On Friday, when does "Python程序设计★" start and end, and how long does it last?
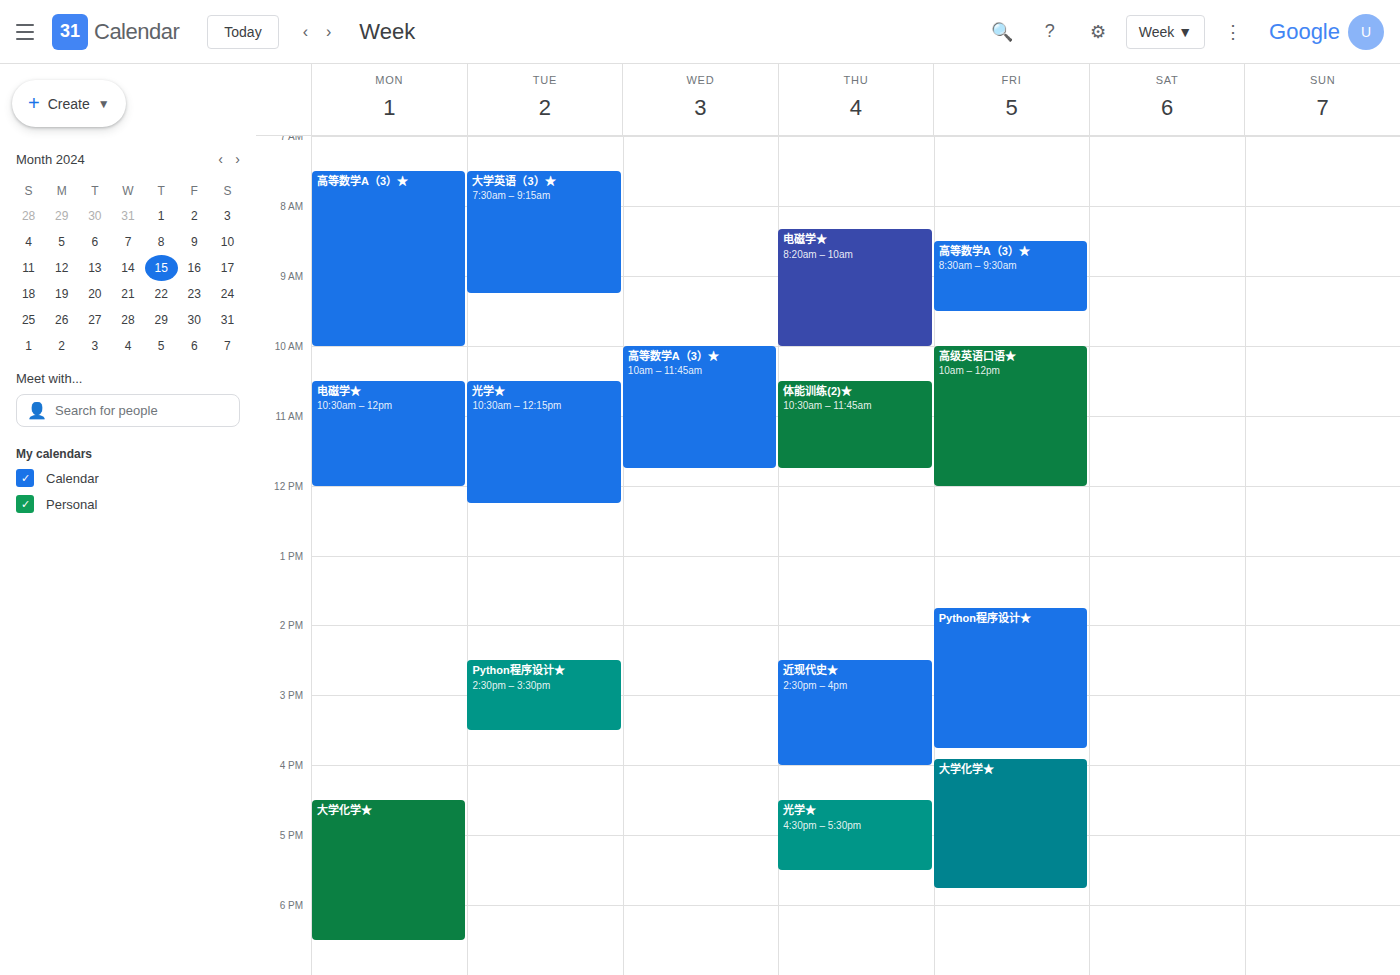
13:45 to 15:45, 2 hours